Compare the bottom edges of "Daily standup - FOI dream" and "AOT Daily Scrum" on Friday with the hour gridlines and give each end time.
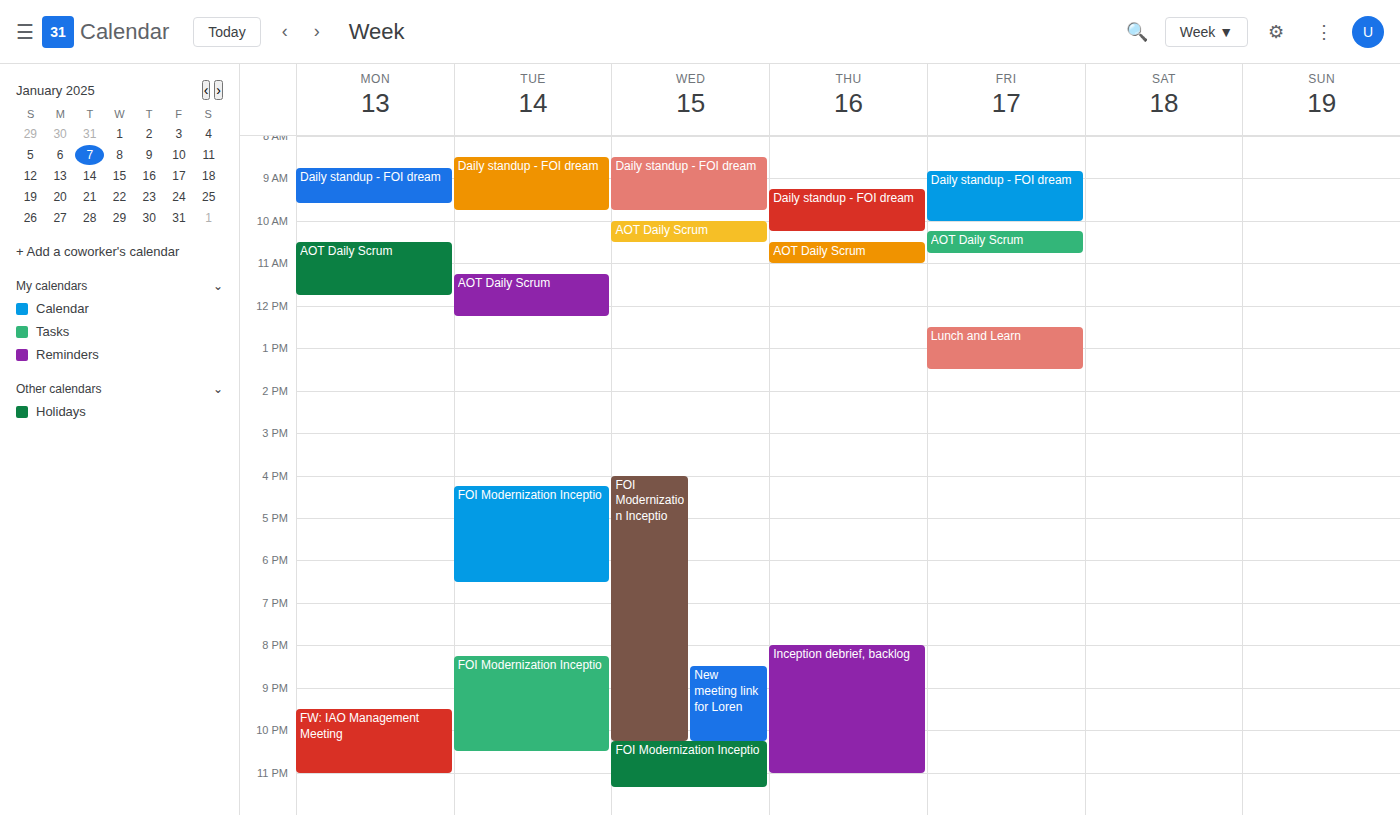
"Daily standup - FOI dream": 10:00 AM, exactly on the 10 AM line. "AOT Daily Scrum": 10:45 AM, neither: three quarters of the way from the 10 AM line to the 11 AM line.